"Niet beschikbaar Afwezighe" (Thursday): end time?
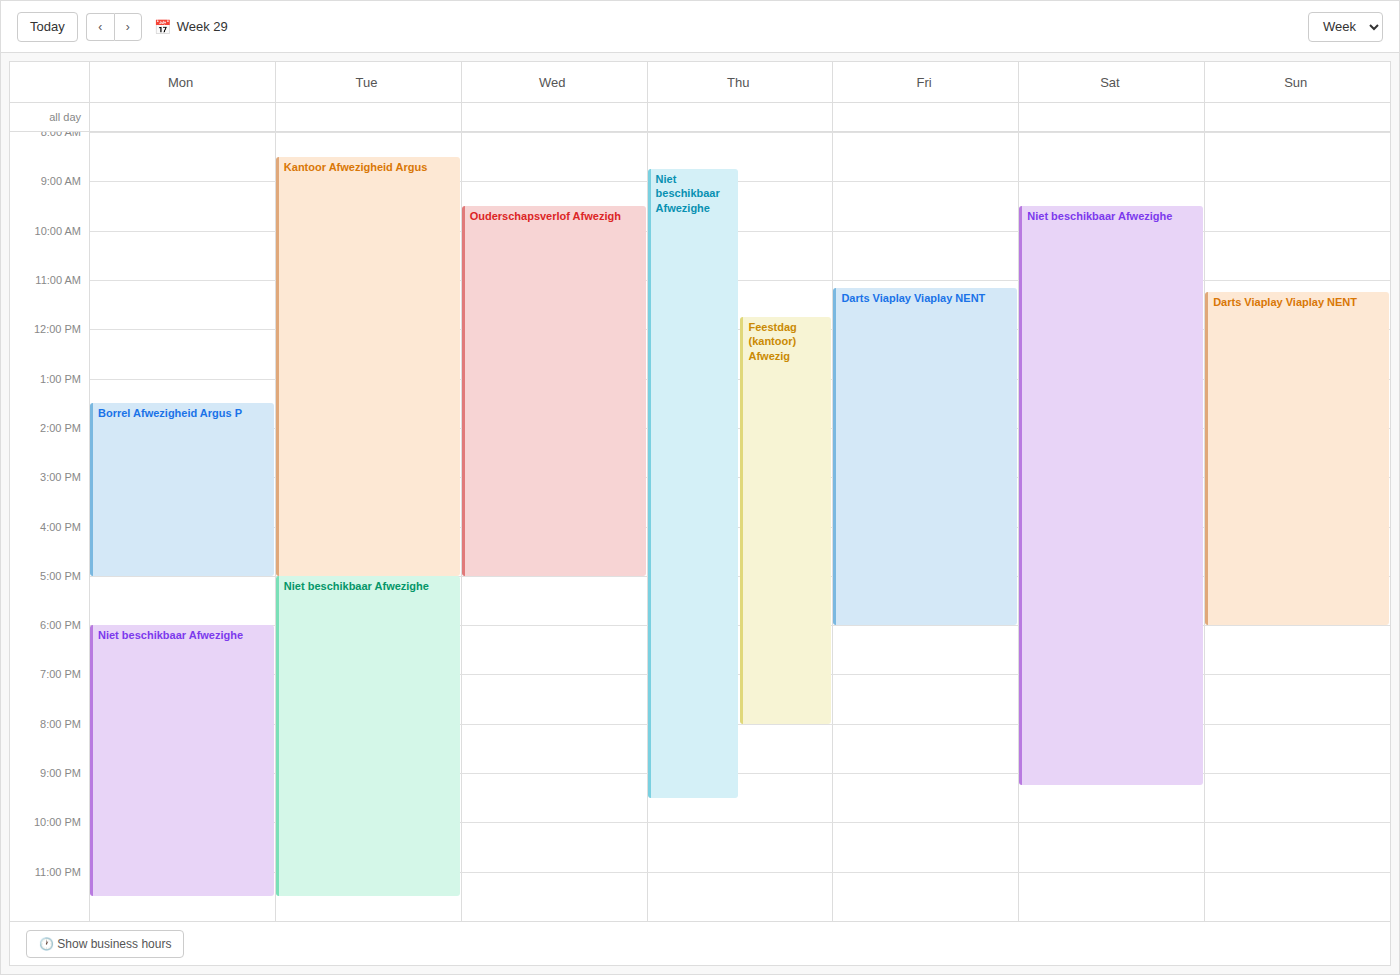
9:30 PM